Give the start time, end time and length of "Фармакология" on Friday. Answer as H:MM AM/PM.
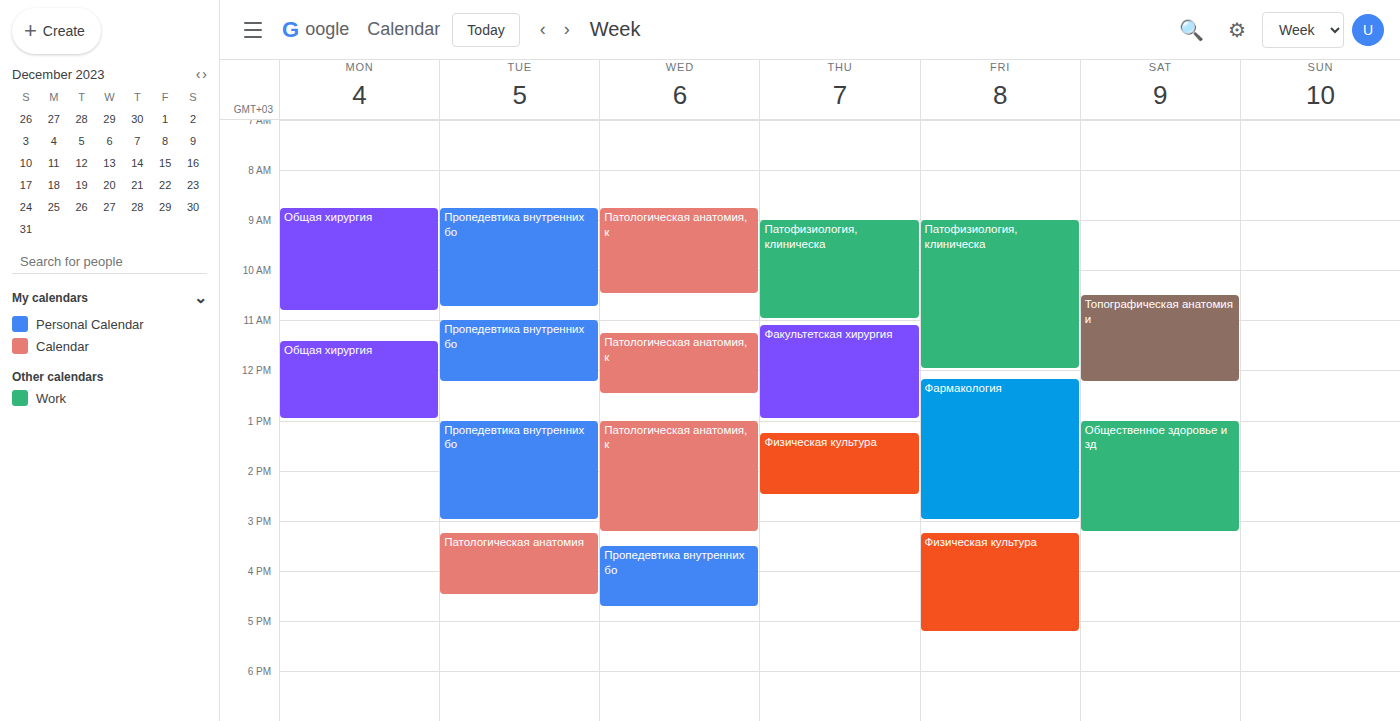
12:10 PM to 3:00 PM, 2 hours 50 minutes